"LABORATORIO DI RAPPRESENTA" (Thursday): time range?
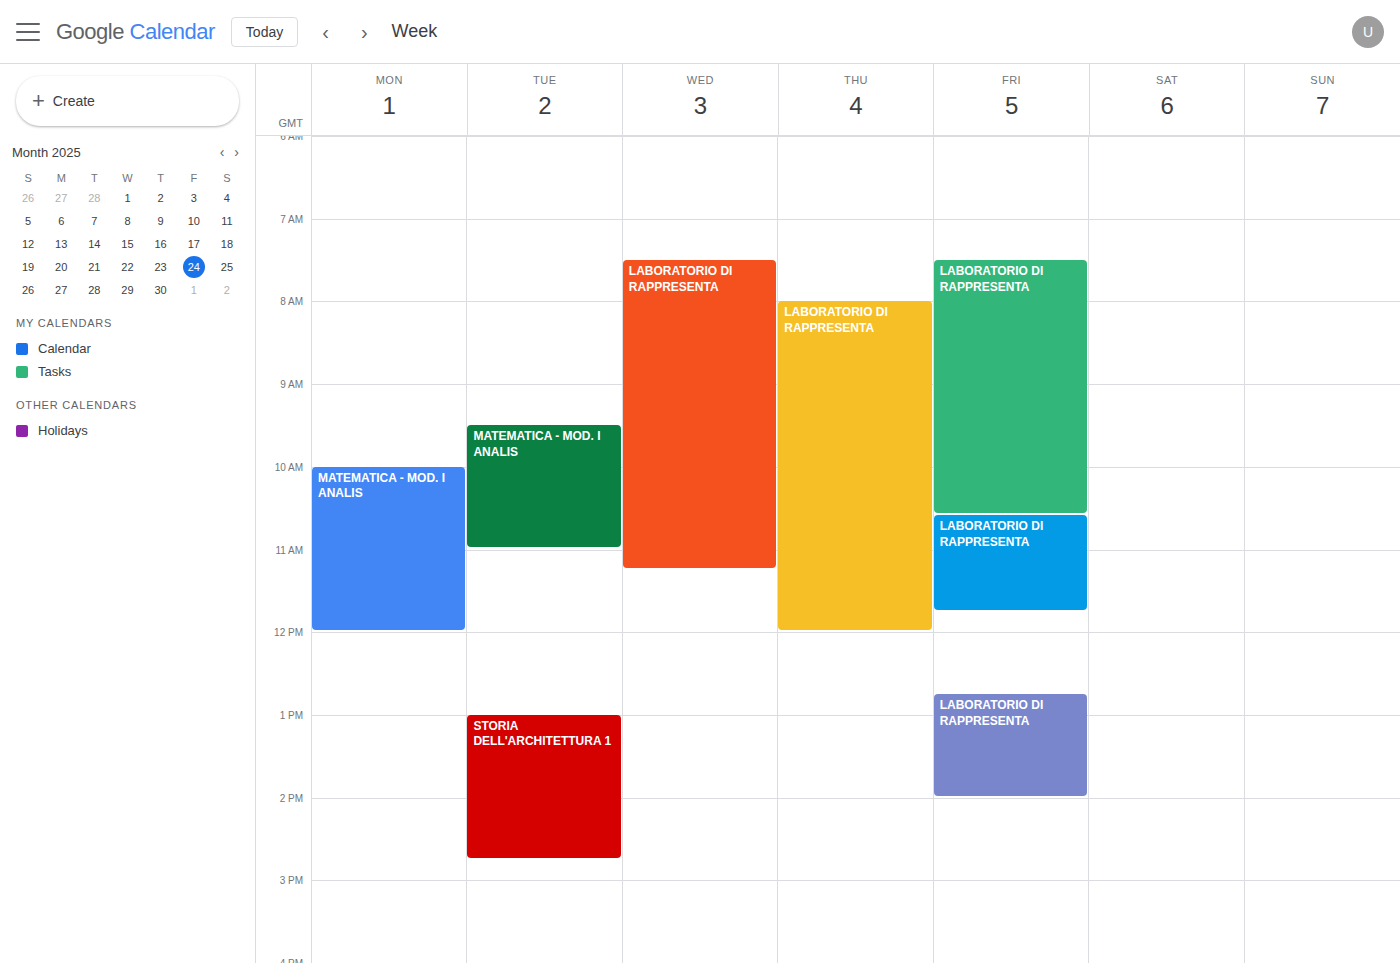
8:00 AM to 12:00 PM